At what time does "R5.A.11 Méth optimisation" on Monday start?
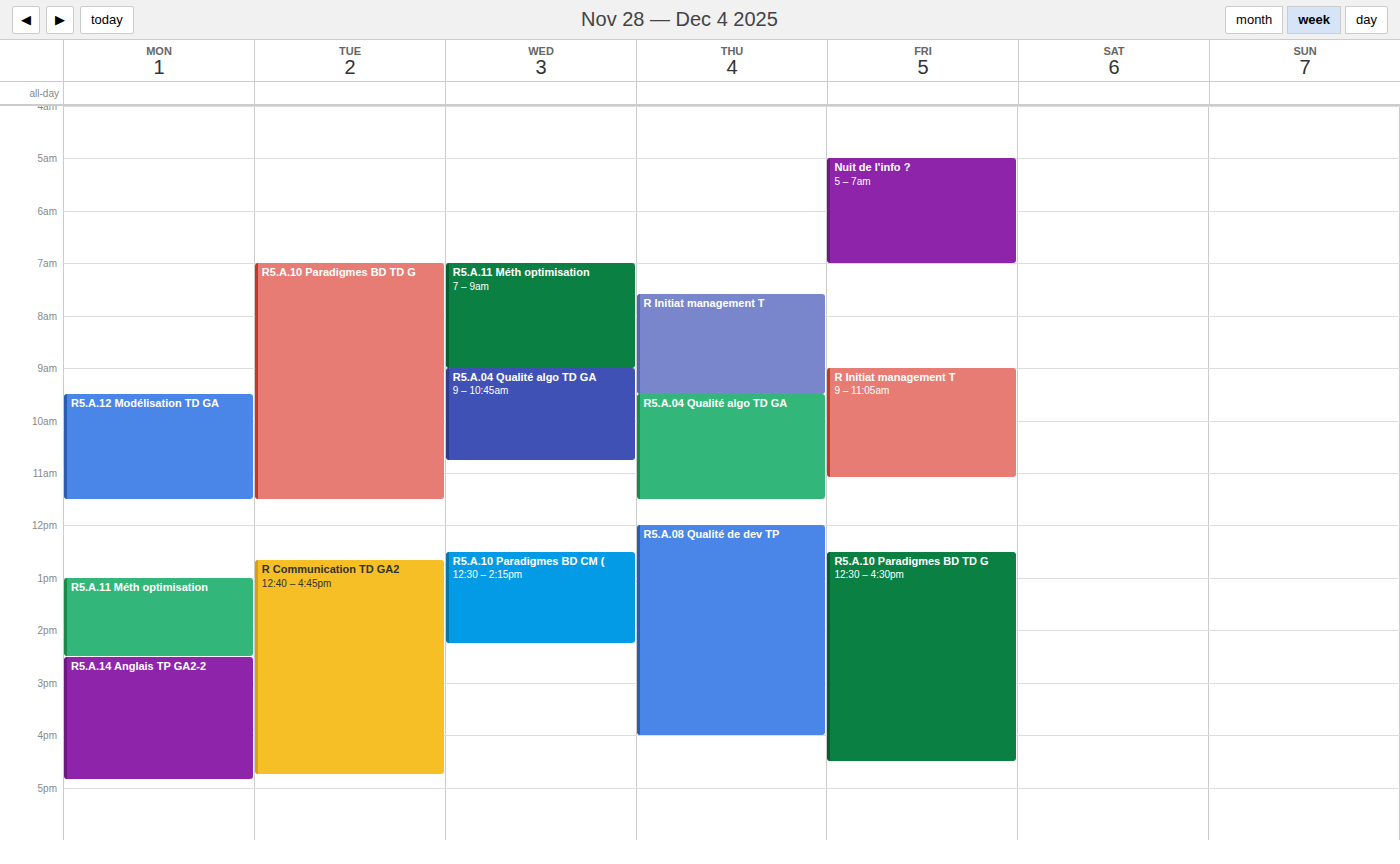
1:00 PM